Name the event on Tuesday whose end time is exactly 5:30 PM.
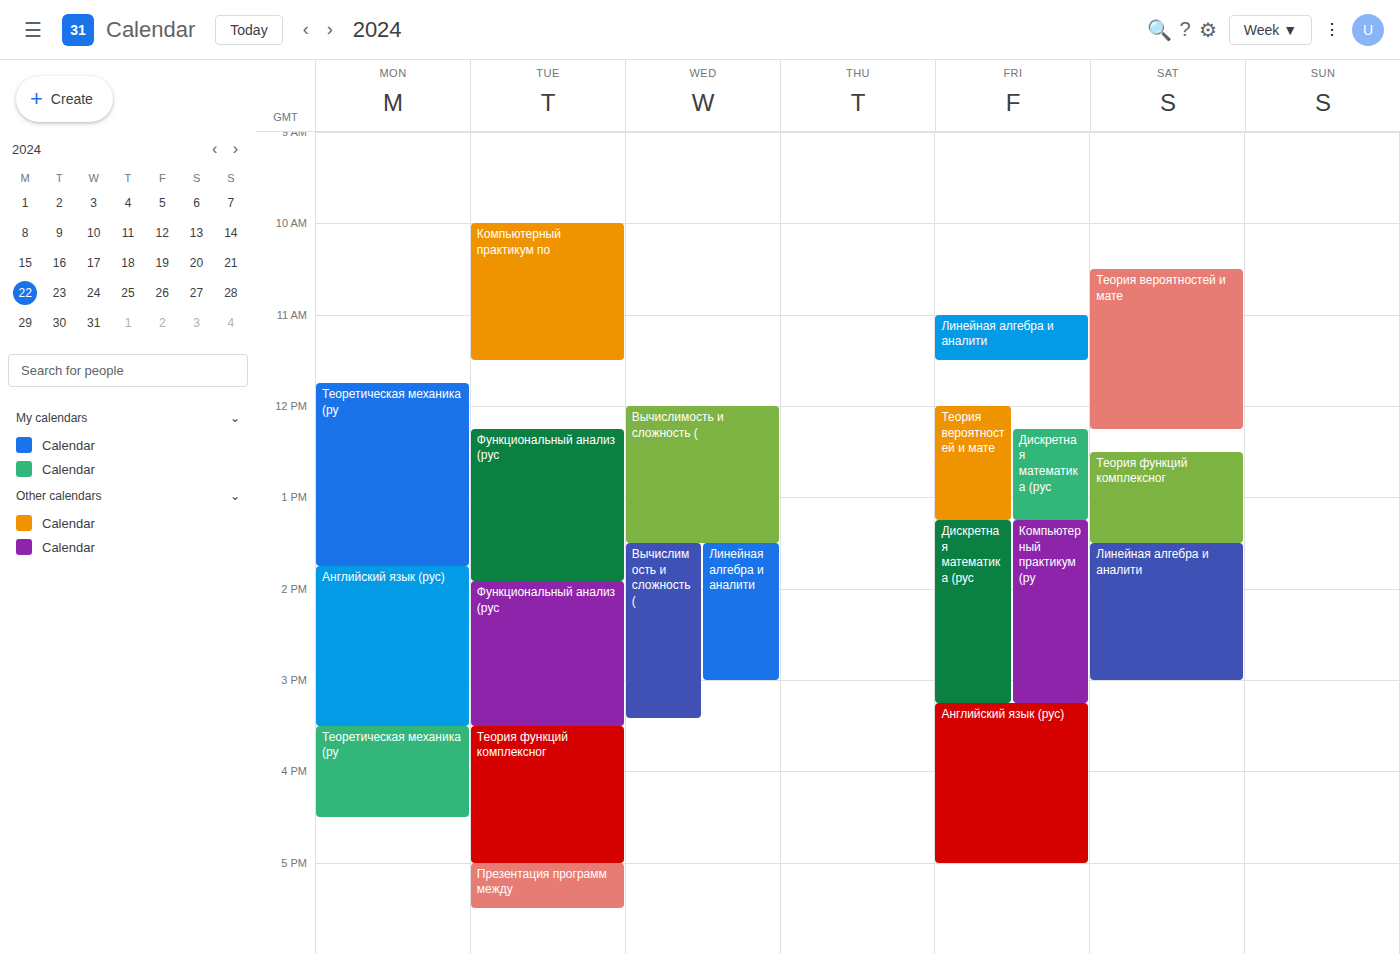
"Презентация программ между"